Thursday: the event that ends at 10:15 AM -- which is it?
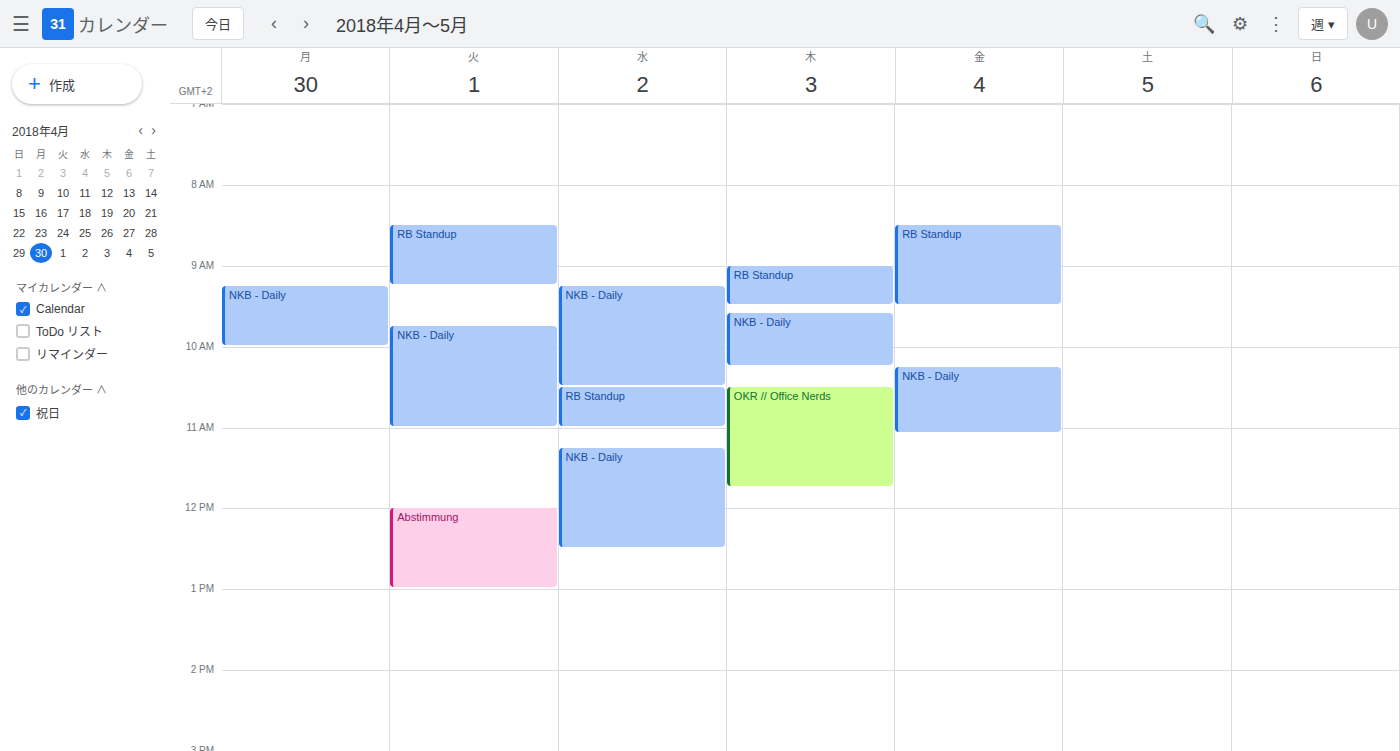
"NKB - Daily"